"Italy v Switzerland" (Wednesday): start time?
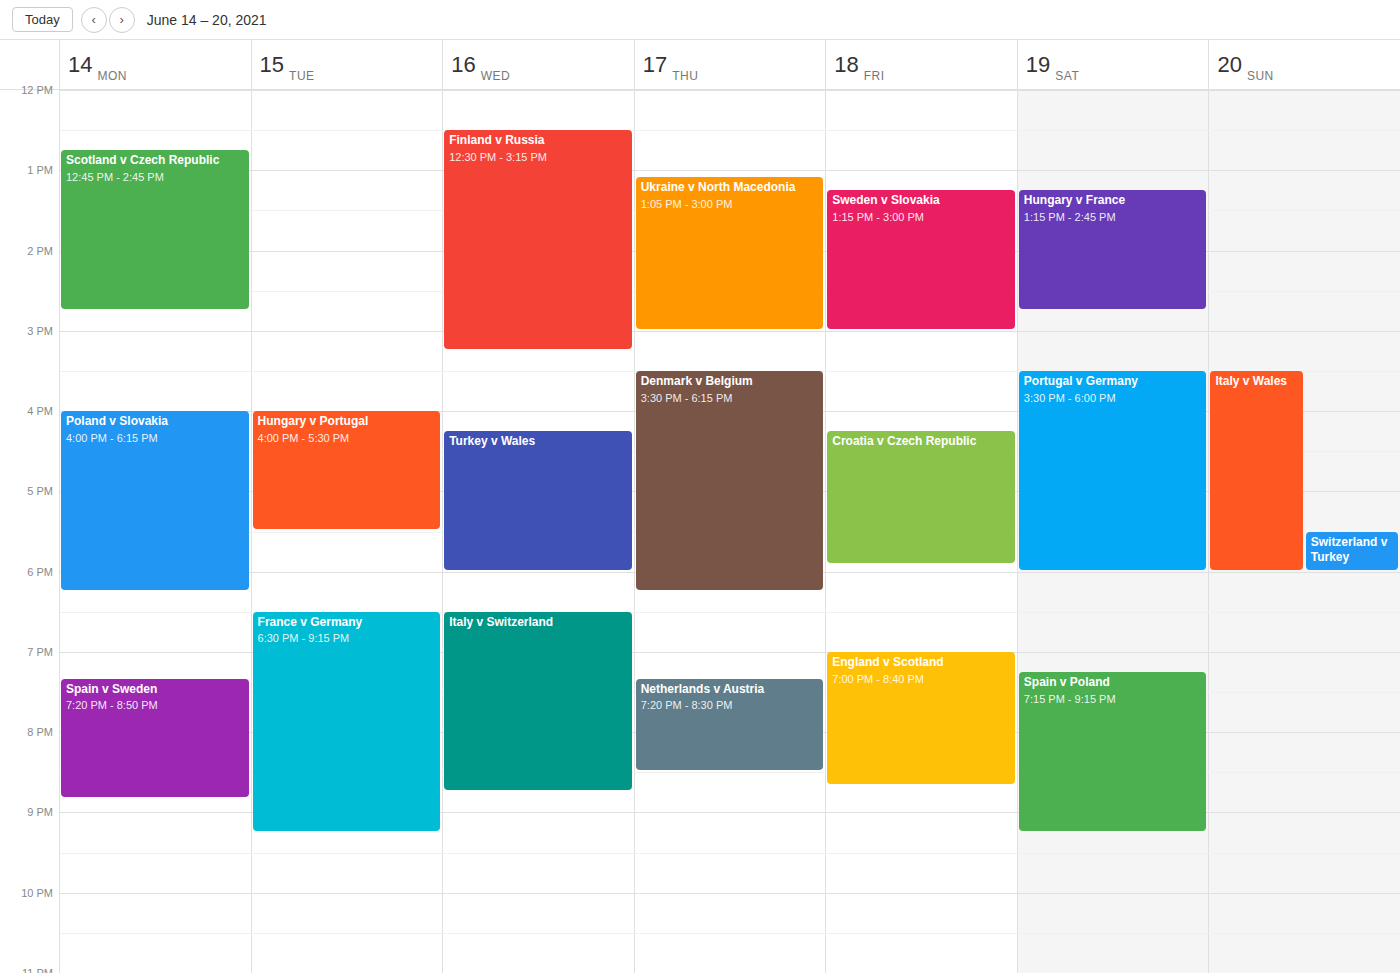
6:30 PM